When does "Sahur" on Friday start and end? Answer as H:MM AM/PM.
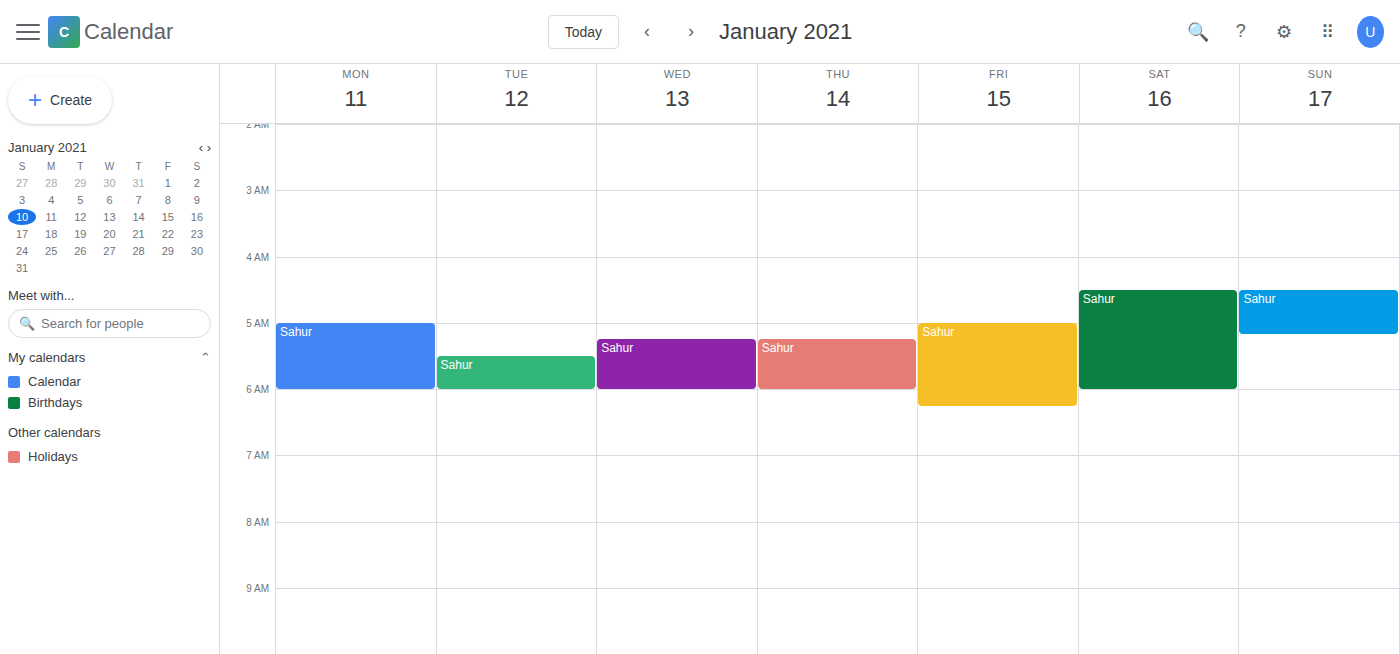
5:00 AM to 6:15 AM